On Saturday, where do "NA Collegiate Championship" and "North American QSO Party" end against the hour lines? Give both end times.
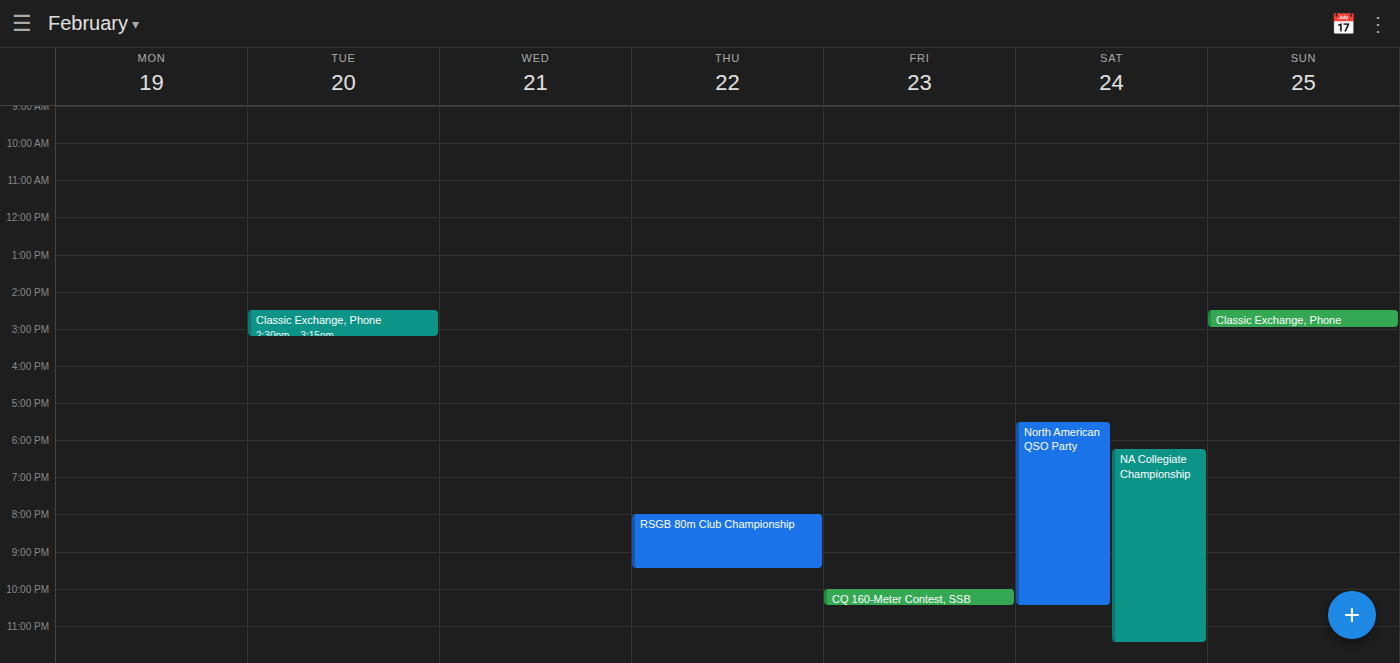
"NA Collegiate Championship": 11:30 PM, halfway between the 11 PM and 12 AM lines. "North American QSO Party": 10:30 PM, halfway between the 10 PM and 11 PM lines.